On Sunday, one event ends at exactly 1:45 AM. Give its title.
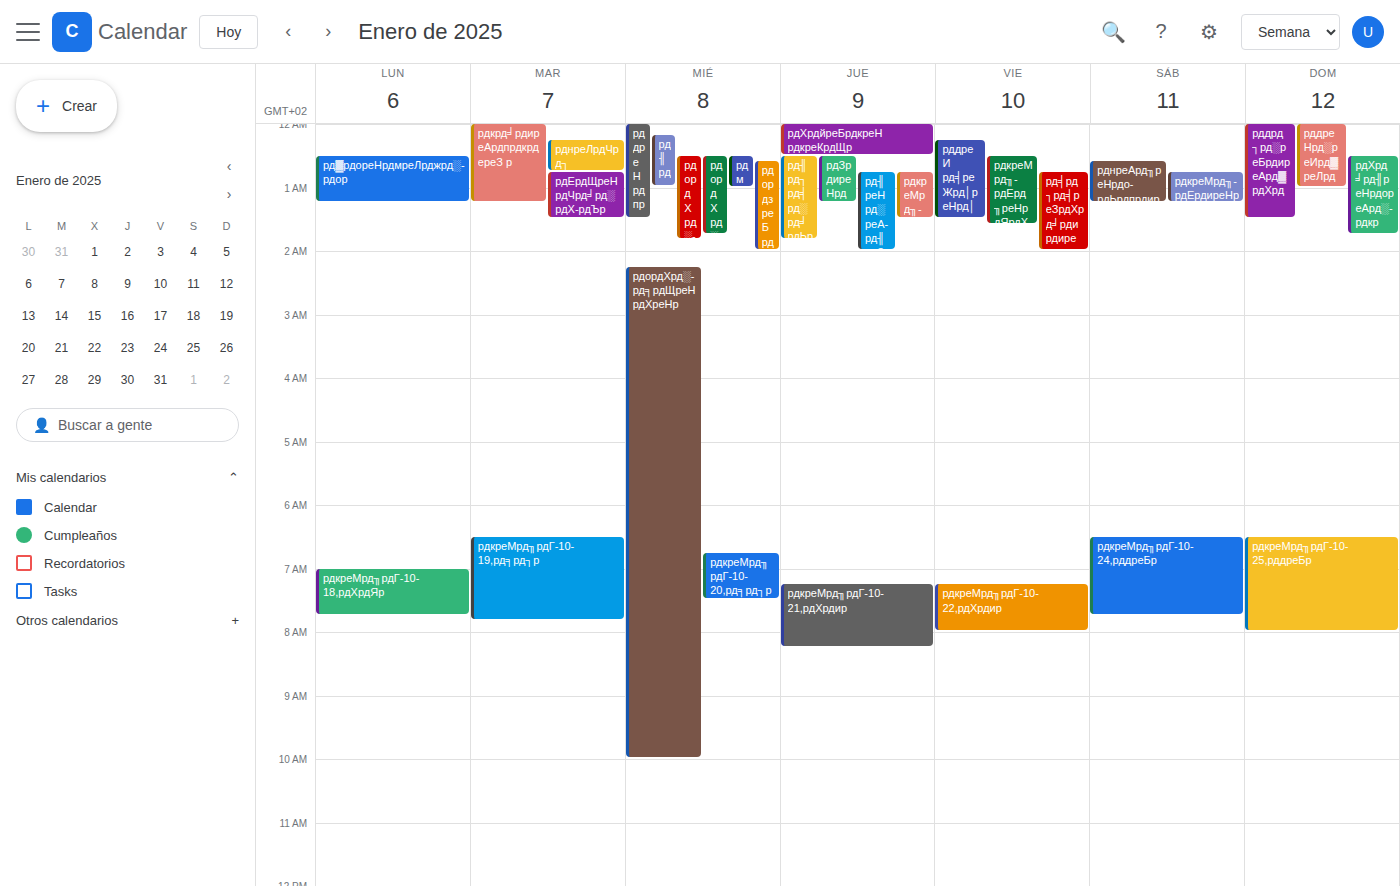
"рдХрд╛рд╢реНрдореАрд░-рдкр"